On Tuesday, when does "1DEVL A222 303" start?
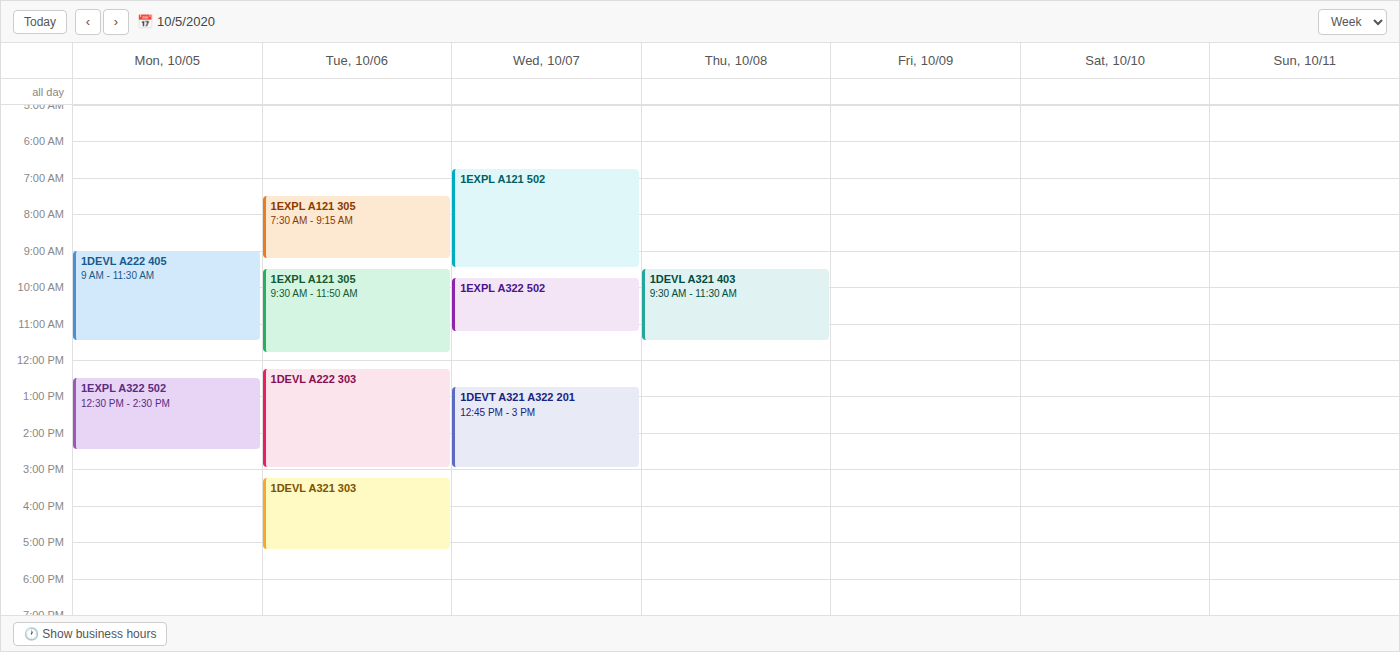
12:15 PM